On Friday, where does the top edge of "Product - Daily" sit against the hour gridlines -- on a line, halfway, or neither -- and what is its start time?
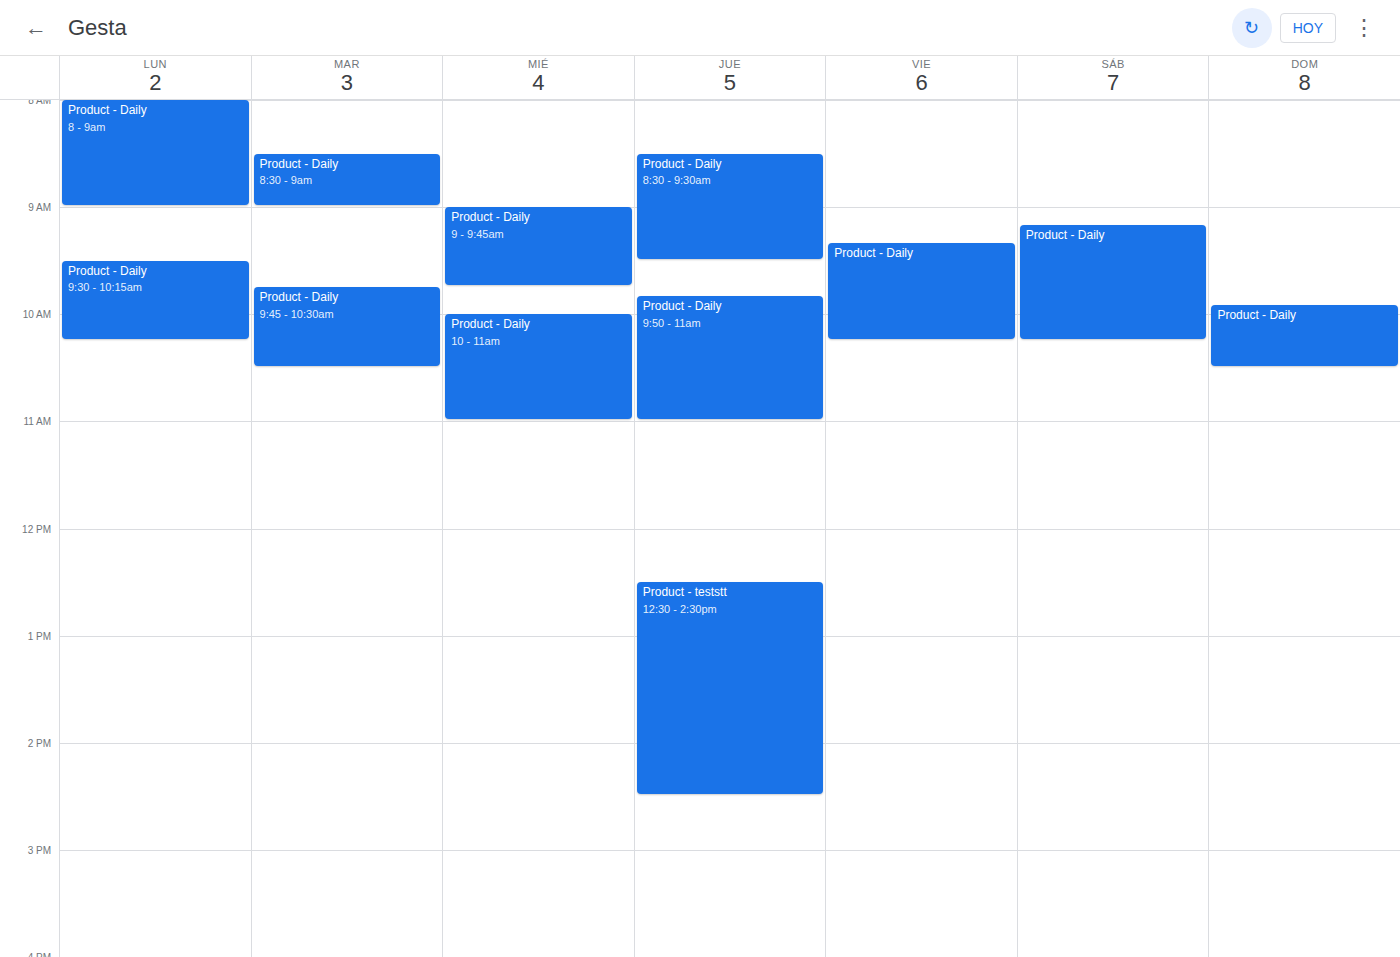
09:20 -- neither: 20 minutes below the 09:00 line and 40 minutes above the 10:00 line.